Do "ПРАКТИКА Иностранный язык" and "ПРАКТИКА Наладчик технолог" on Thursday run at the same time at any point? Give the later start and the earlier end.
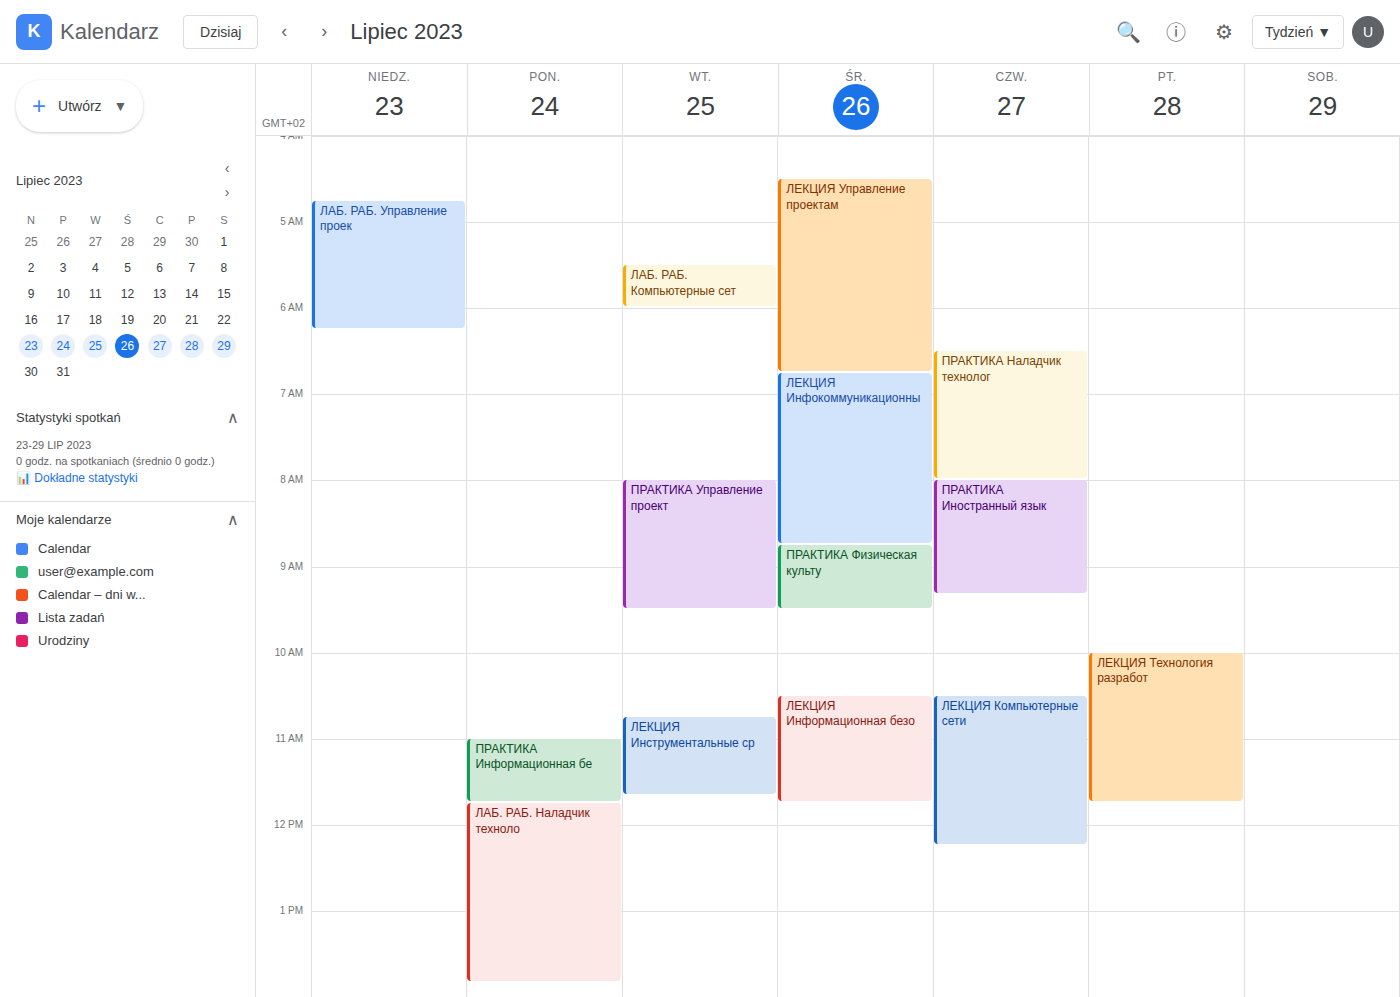
"ПРАКТИКА Наладчик технолог" ends at 8:00 AM, exactly when "ПРАКТИКА Иностранный язык" starts -- they touch but do not overlap.